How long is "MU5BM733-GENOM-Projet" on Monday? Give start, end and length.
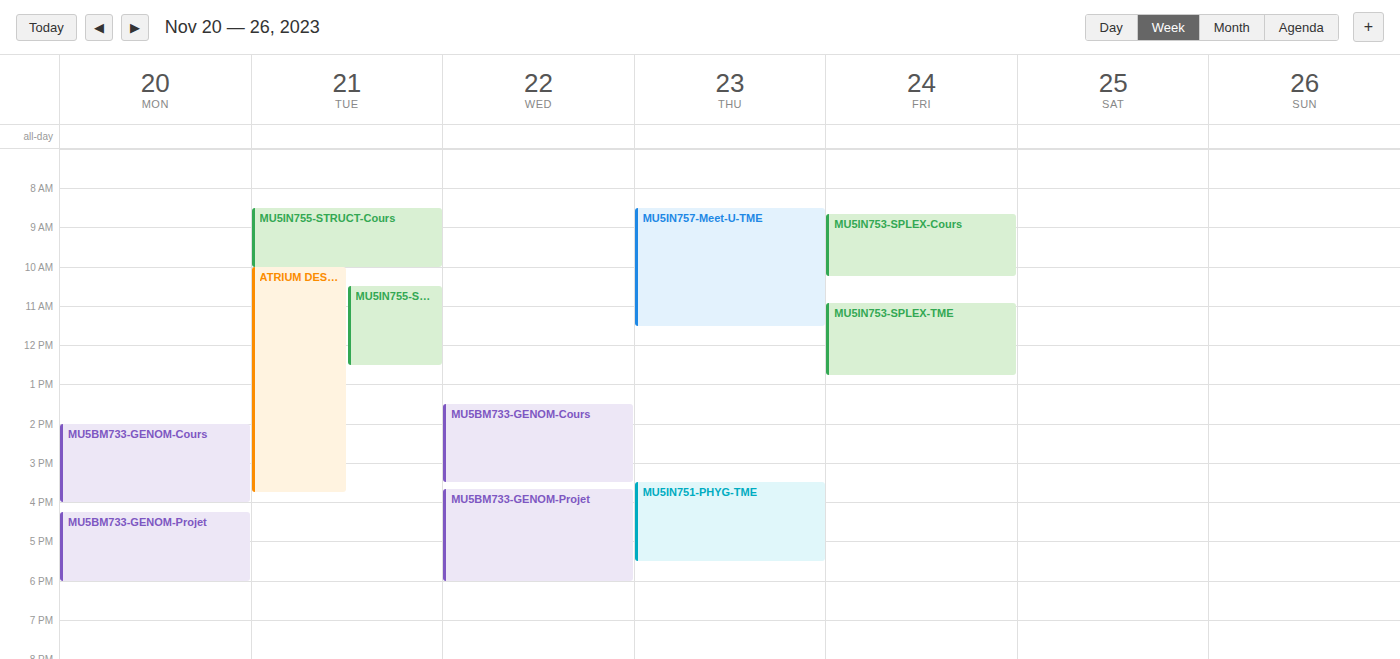
4:15 PM to 6:00 PM, 1 hour 45 minutes